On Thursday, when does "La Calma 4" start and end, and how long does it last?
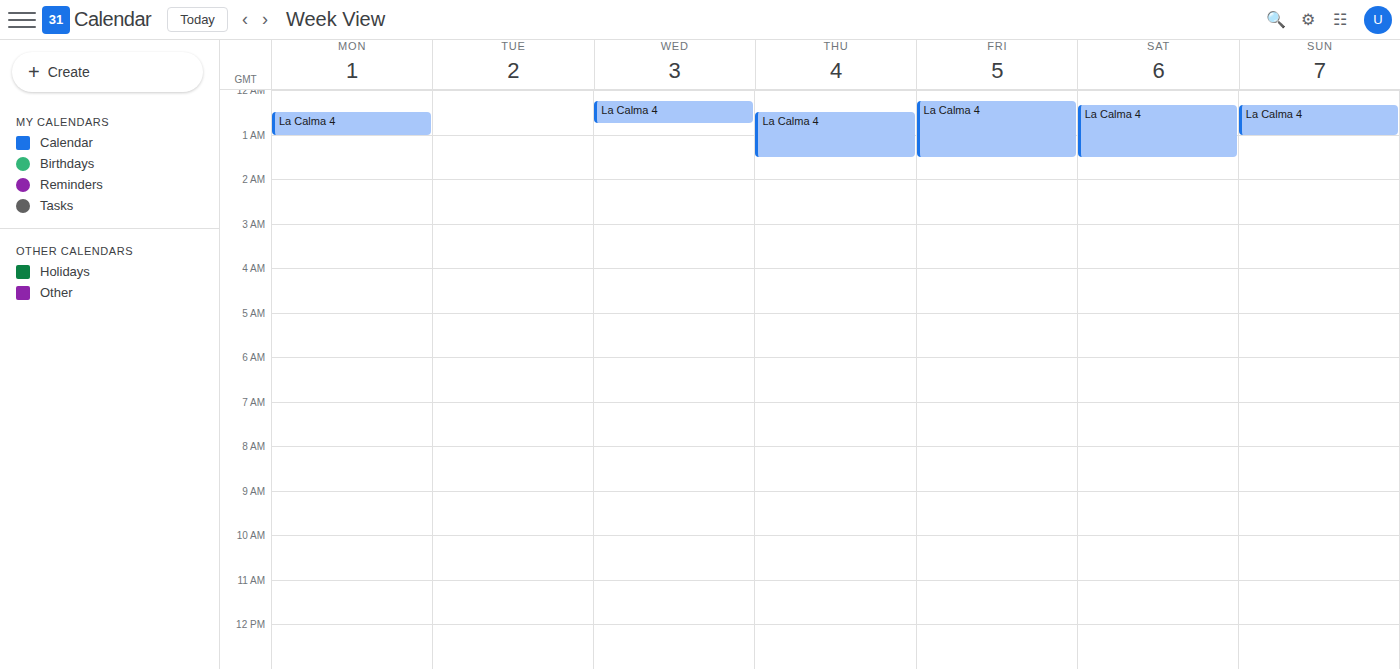
12:30 AM to 1:30 AM, 1 hour